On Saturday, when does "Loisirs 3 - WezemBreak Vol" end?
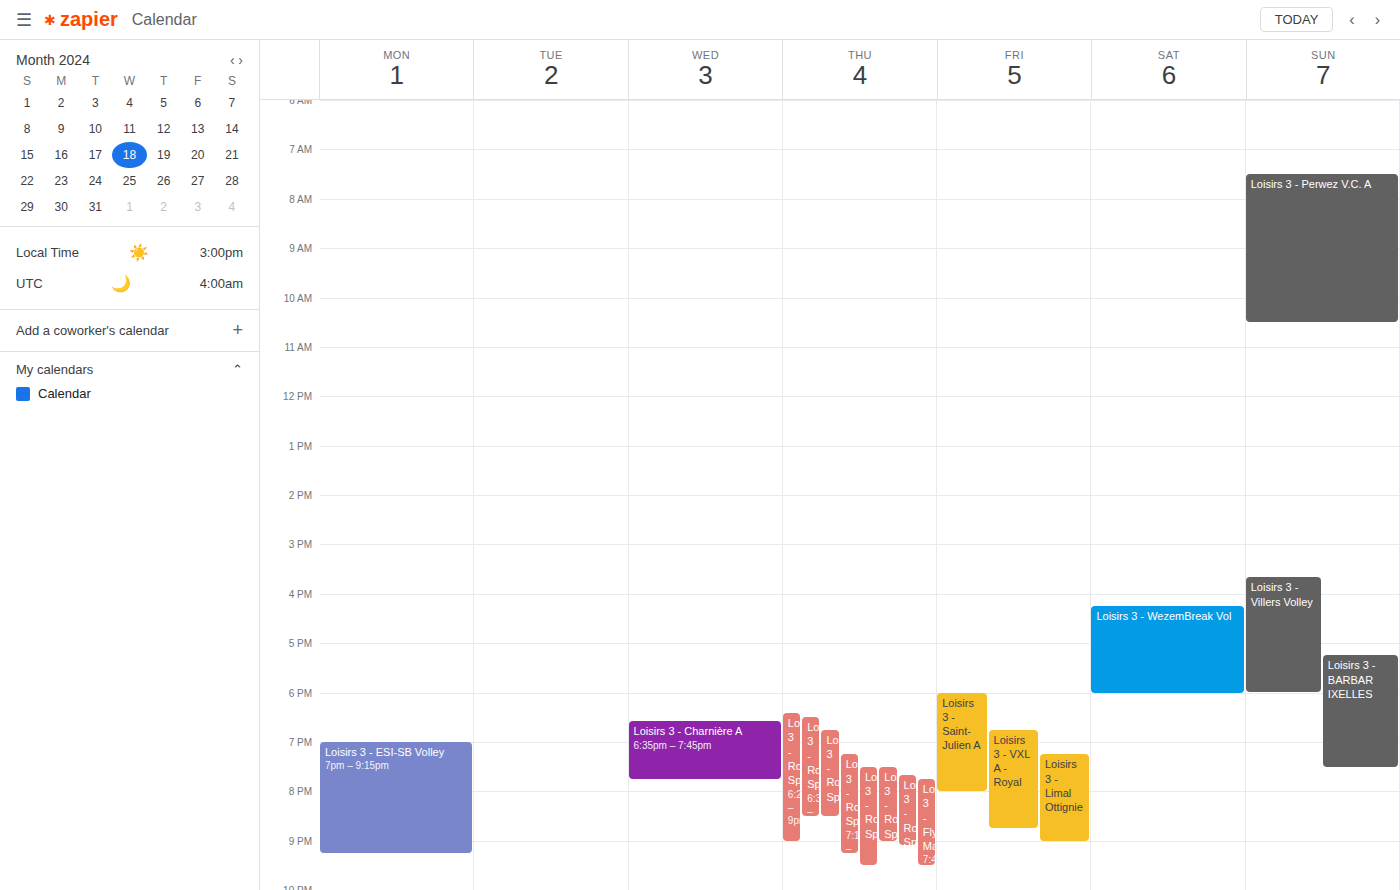
18:00